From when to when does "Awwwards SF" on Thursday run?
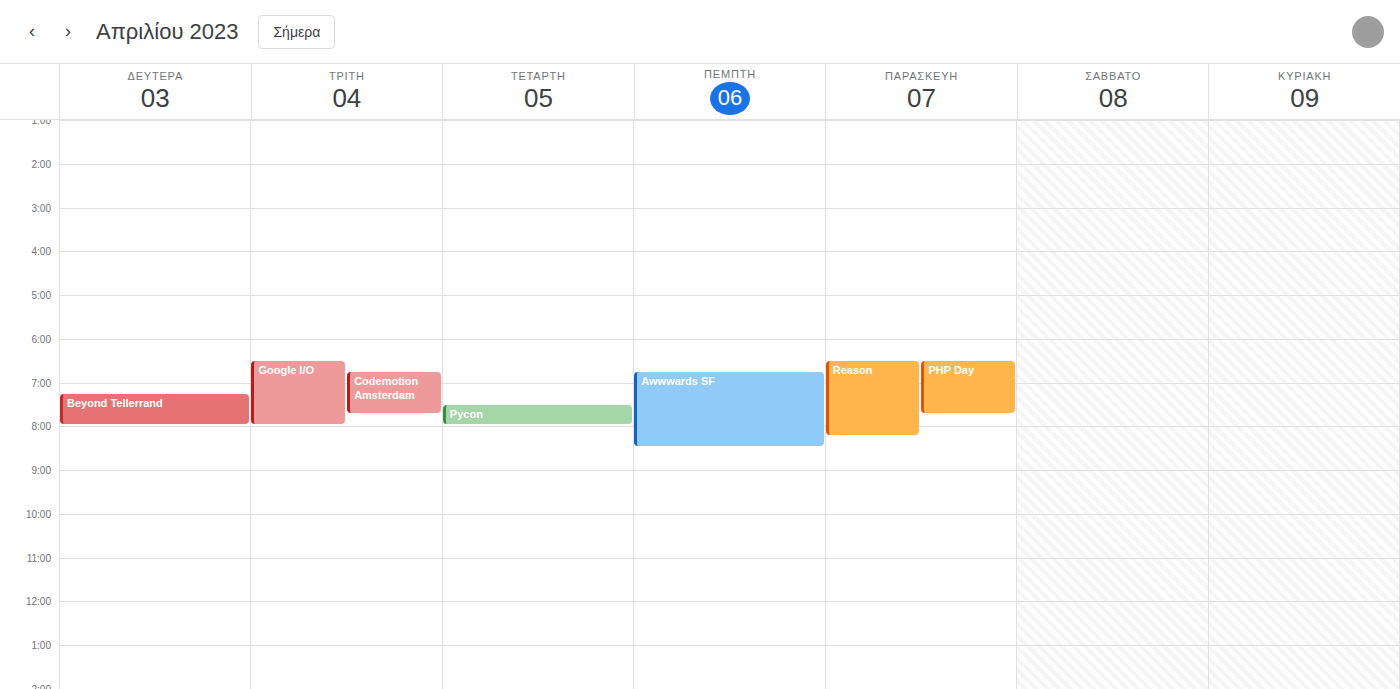
6:45 AM to 8:30 AM